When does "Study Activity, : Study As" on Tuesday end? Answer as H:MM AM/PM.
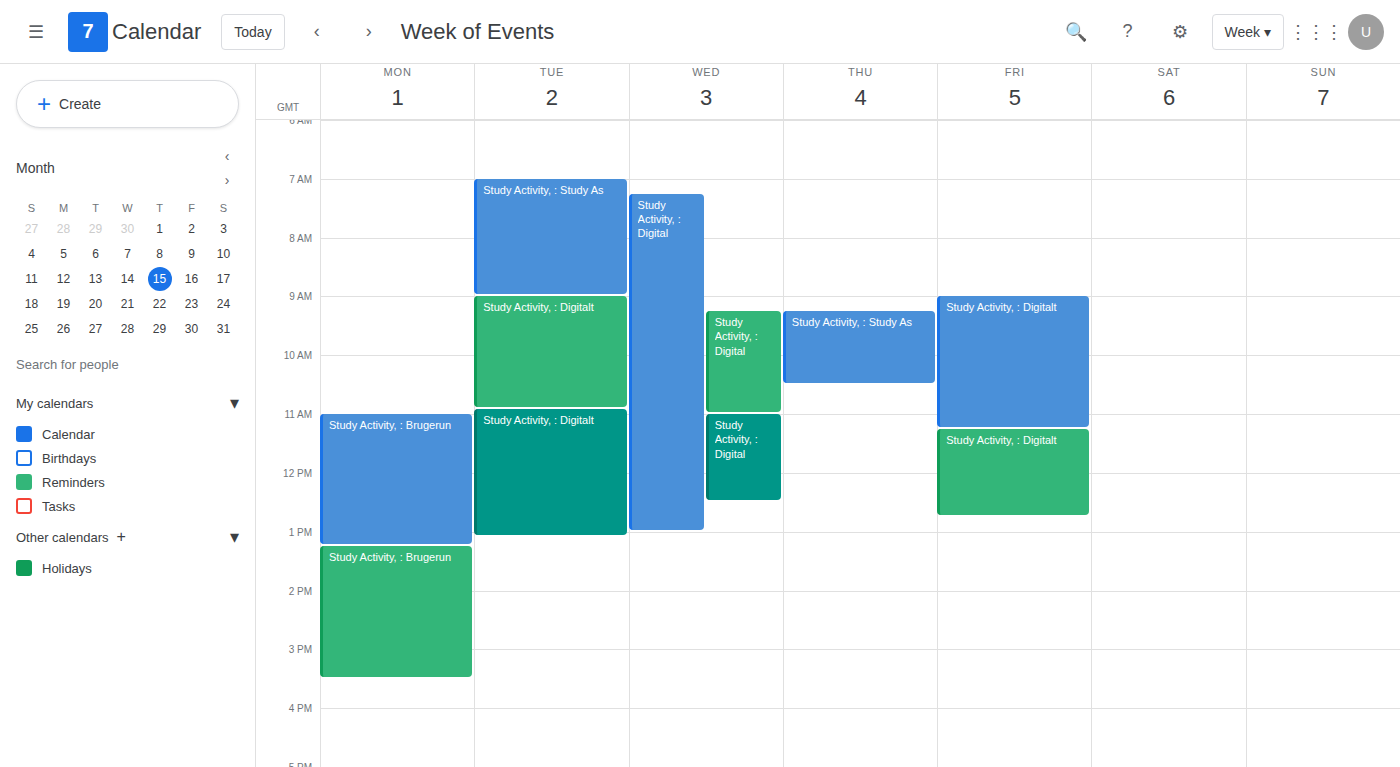
9:00 AM